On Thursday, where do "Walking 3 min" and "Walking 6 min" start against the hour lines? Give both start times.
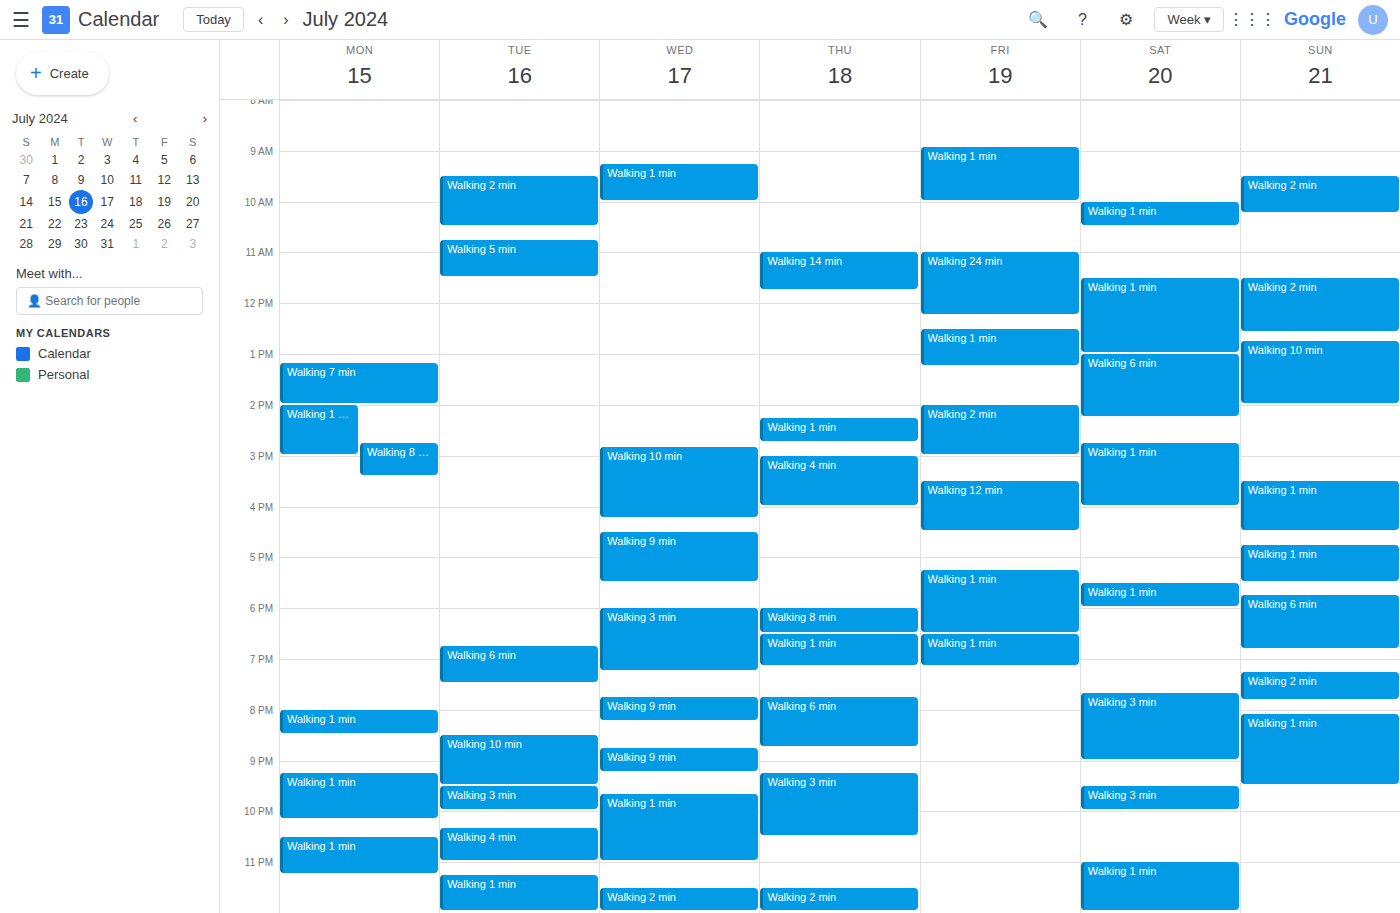
"Walking 3 min": 21:15, neither: a quarter of the way from the 21:00 line to the 22:00 line. "Walking 6 min": 19:45, neither: three quarters of the way from the 19:00 line to the 20:00 line.